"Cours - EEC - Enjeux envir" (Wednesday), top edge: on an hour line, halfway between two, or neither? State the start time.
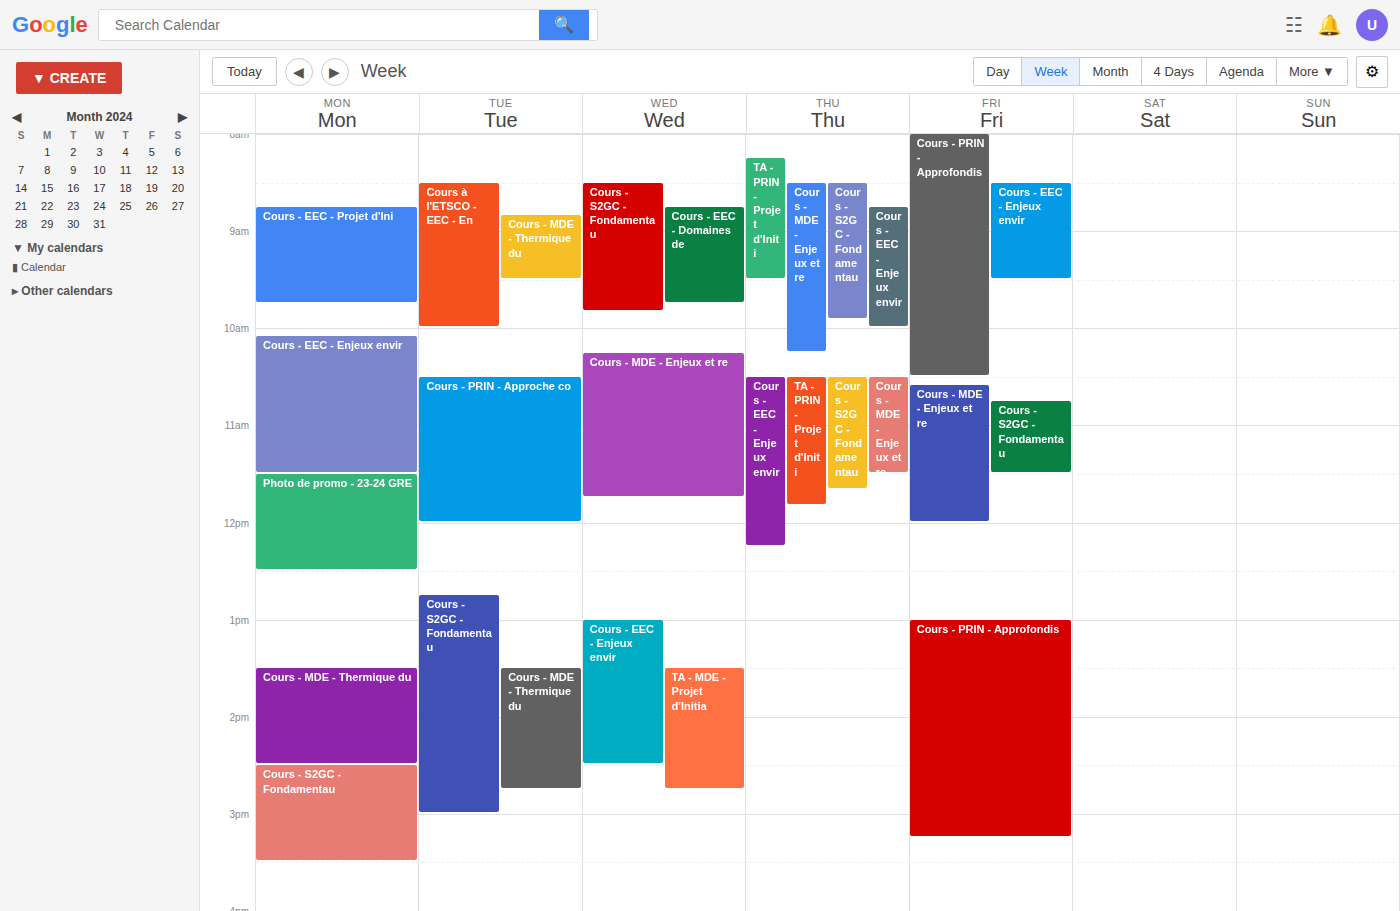
1:00 PM -- exactly on the 1 PM line.